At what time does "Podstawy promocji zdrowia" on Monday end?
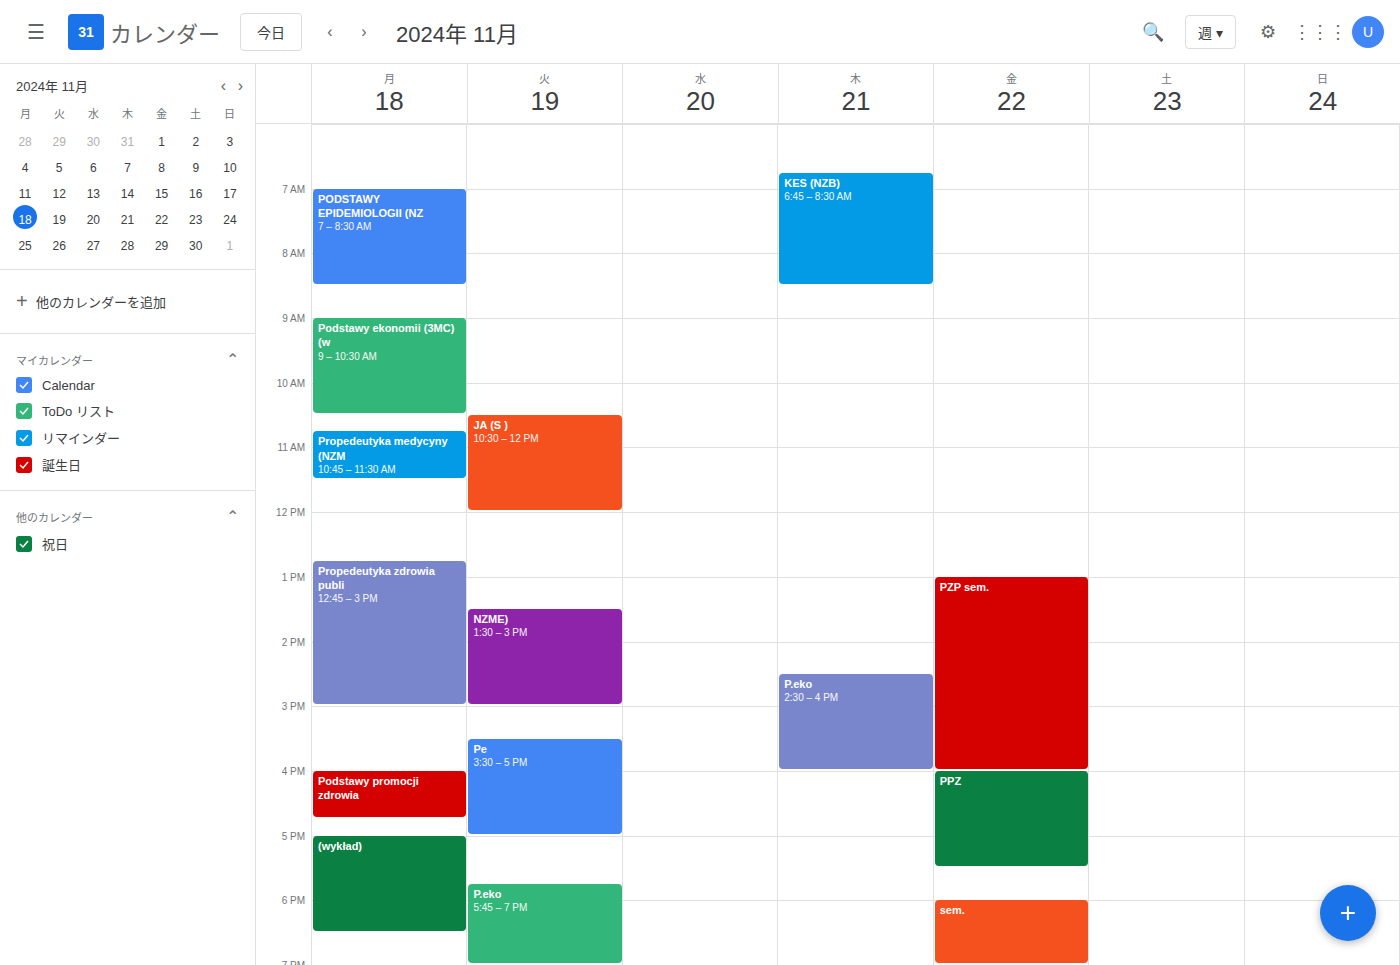
4:45 PM